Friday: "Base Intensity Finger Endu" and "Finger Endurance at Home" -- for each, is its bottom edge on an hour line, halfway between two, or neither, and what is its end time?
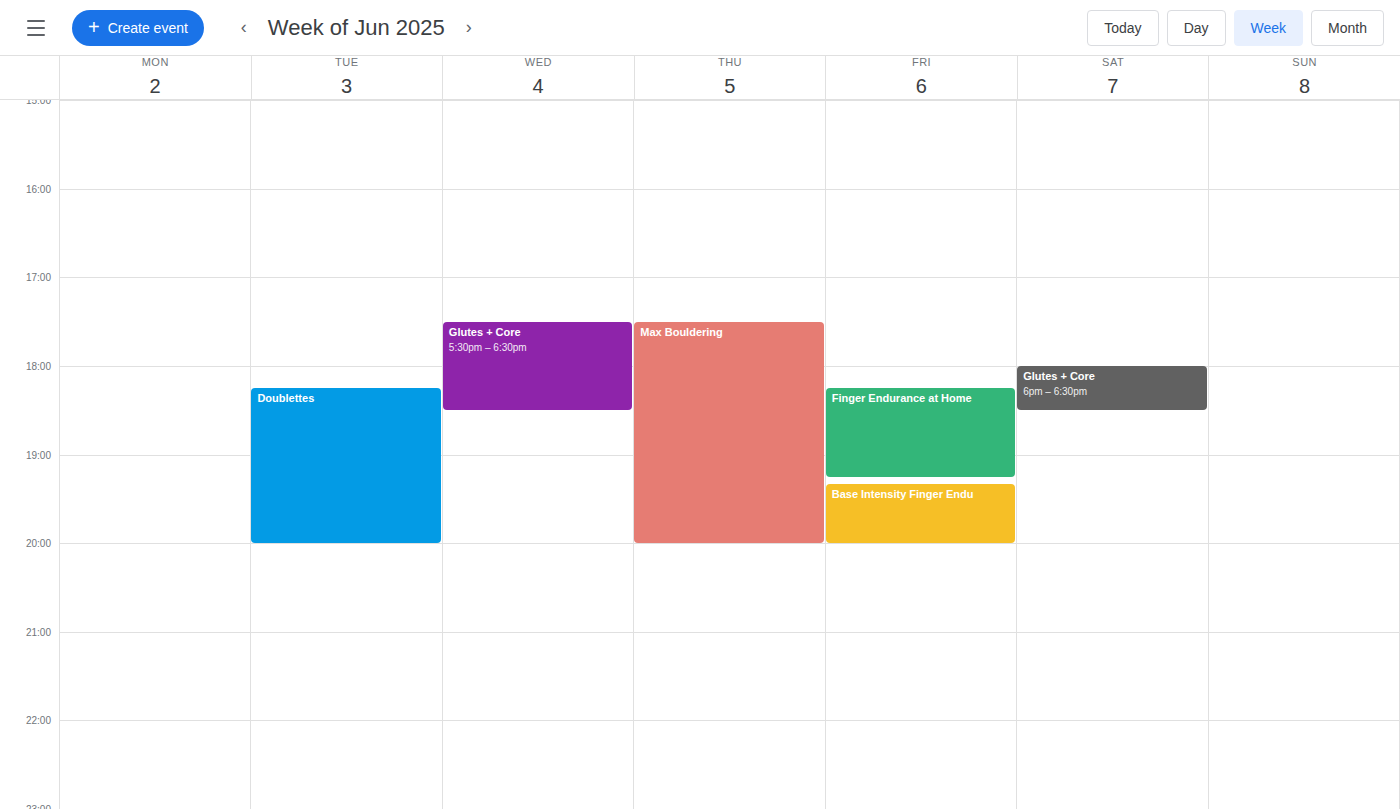
"Base Intensity Finger Endu": 20:00, exactly on the 20:00 line. "Finger Endurance at Home": 19:15, neither: a quarter of the way from the 19:00 line to the 20:00 line.